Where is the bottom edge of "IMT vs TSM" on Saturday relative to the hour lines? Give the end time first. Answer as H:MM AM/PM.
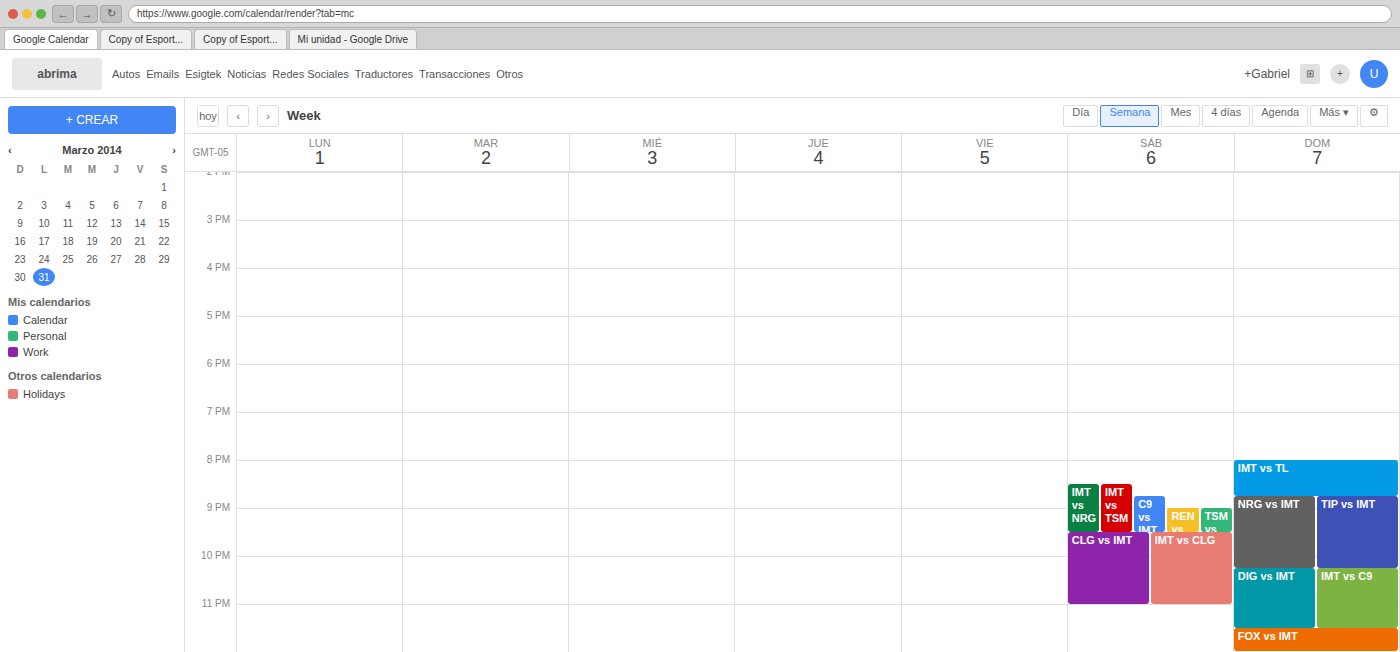
9:30 PM -- halfway between the 9 PM and 10 PM lines.